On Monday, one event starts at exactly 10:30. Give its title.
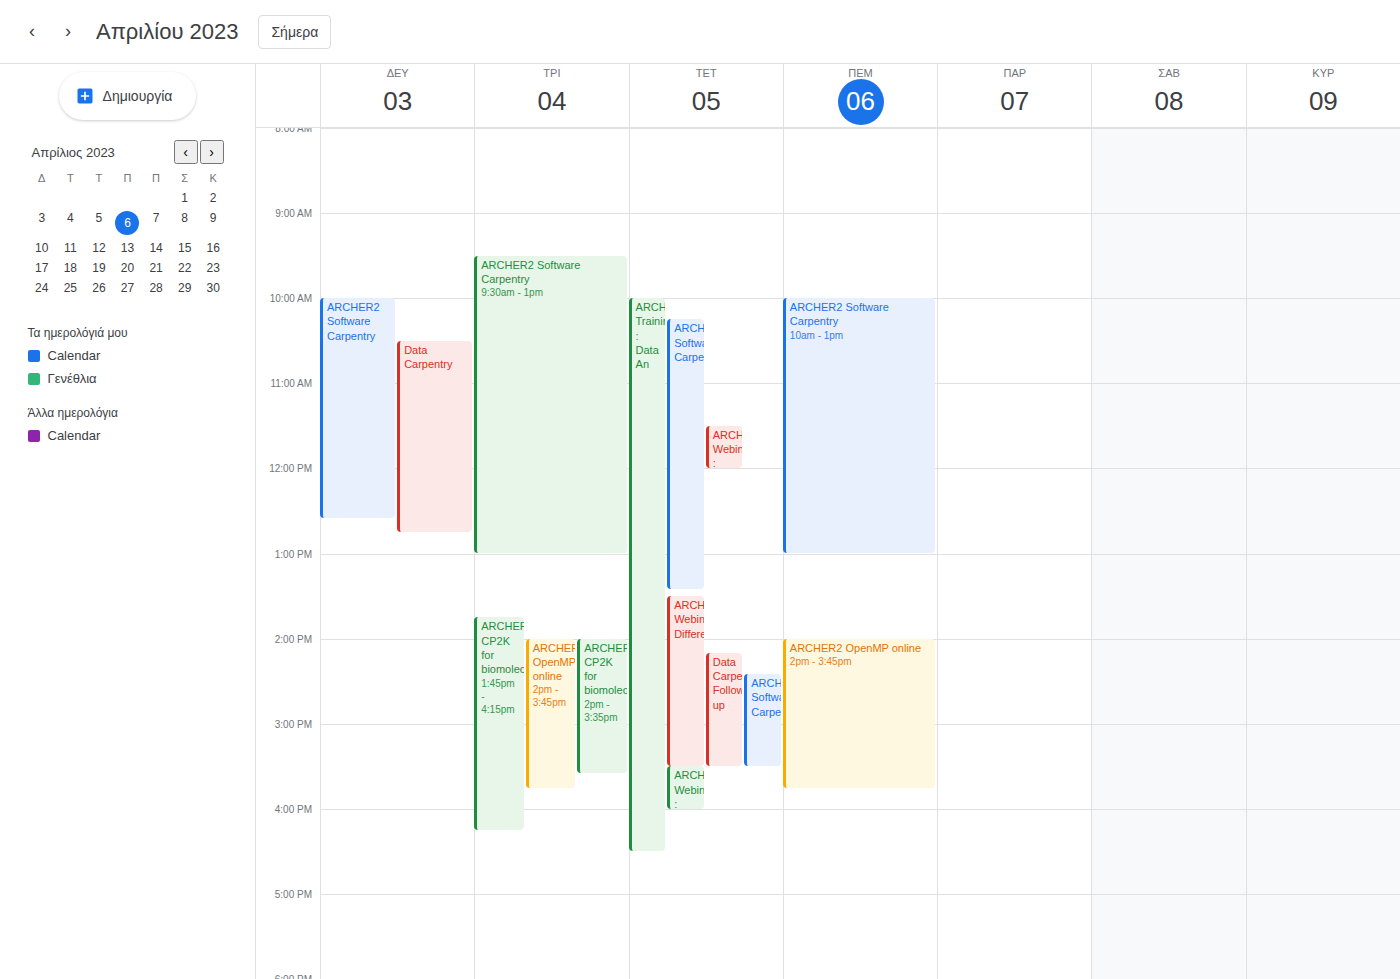
"Data Carpentry"